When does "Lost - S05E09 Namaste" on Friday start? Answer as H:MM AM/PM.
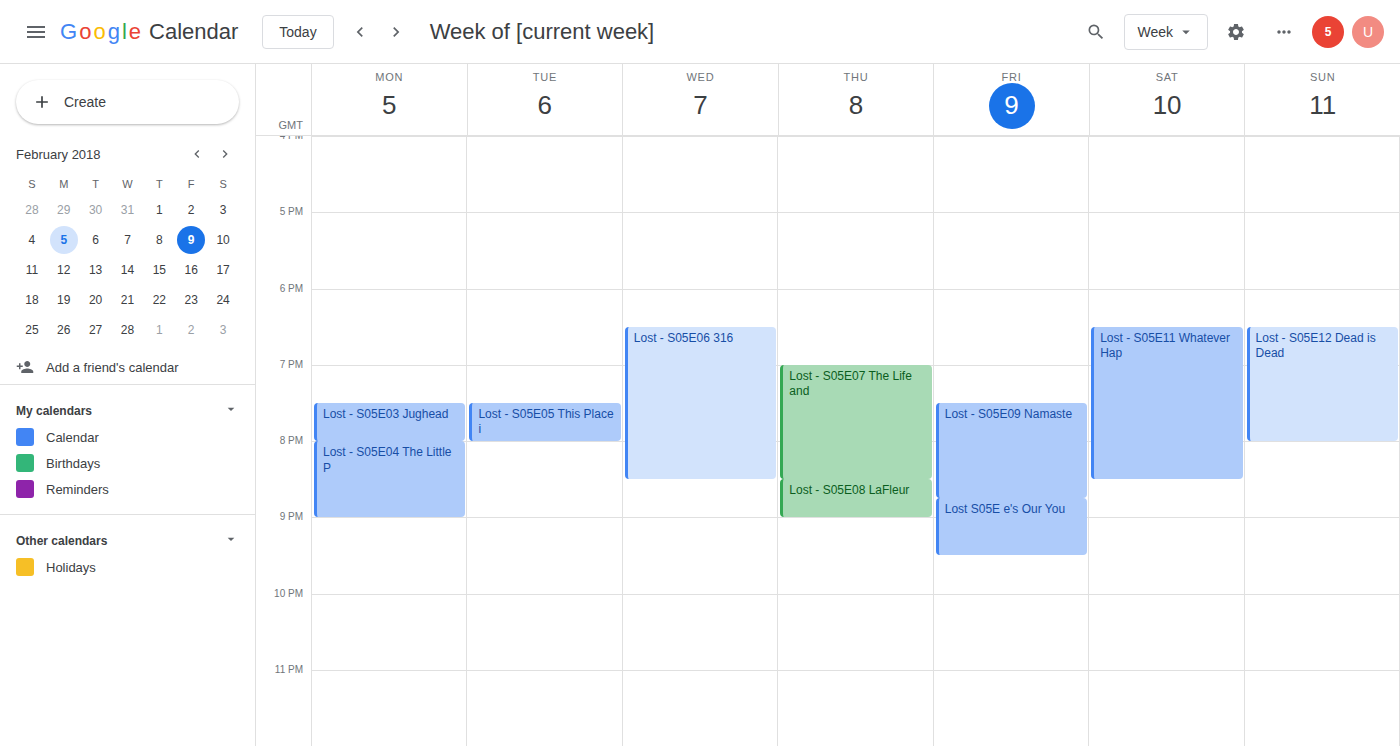
7:30 PM